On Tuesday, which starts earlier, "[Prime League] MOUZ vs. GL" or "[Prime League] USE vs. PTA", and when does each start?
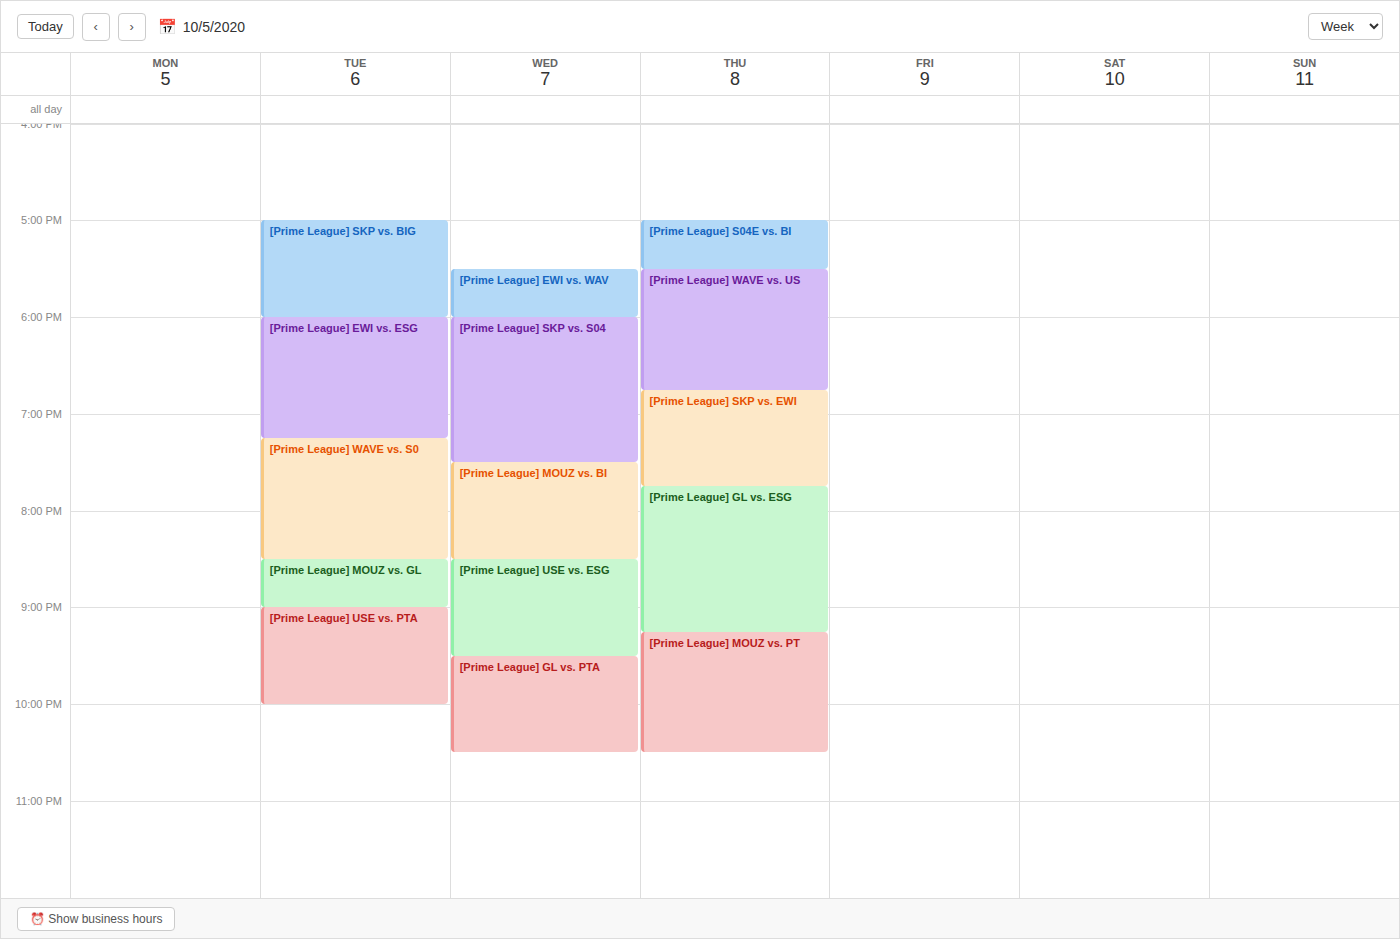
"[Prime League] MOUZ vs. GL" 8:30 PM; "[Prime League] USE vs. PTA" 9:00 PM.